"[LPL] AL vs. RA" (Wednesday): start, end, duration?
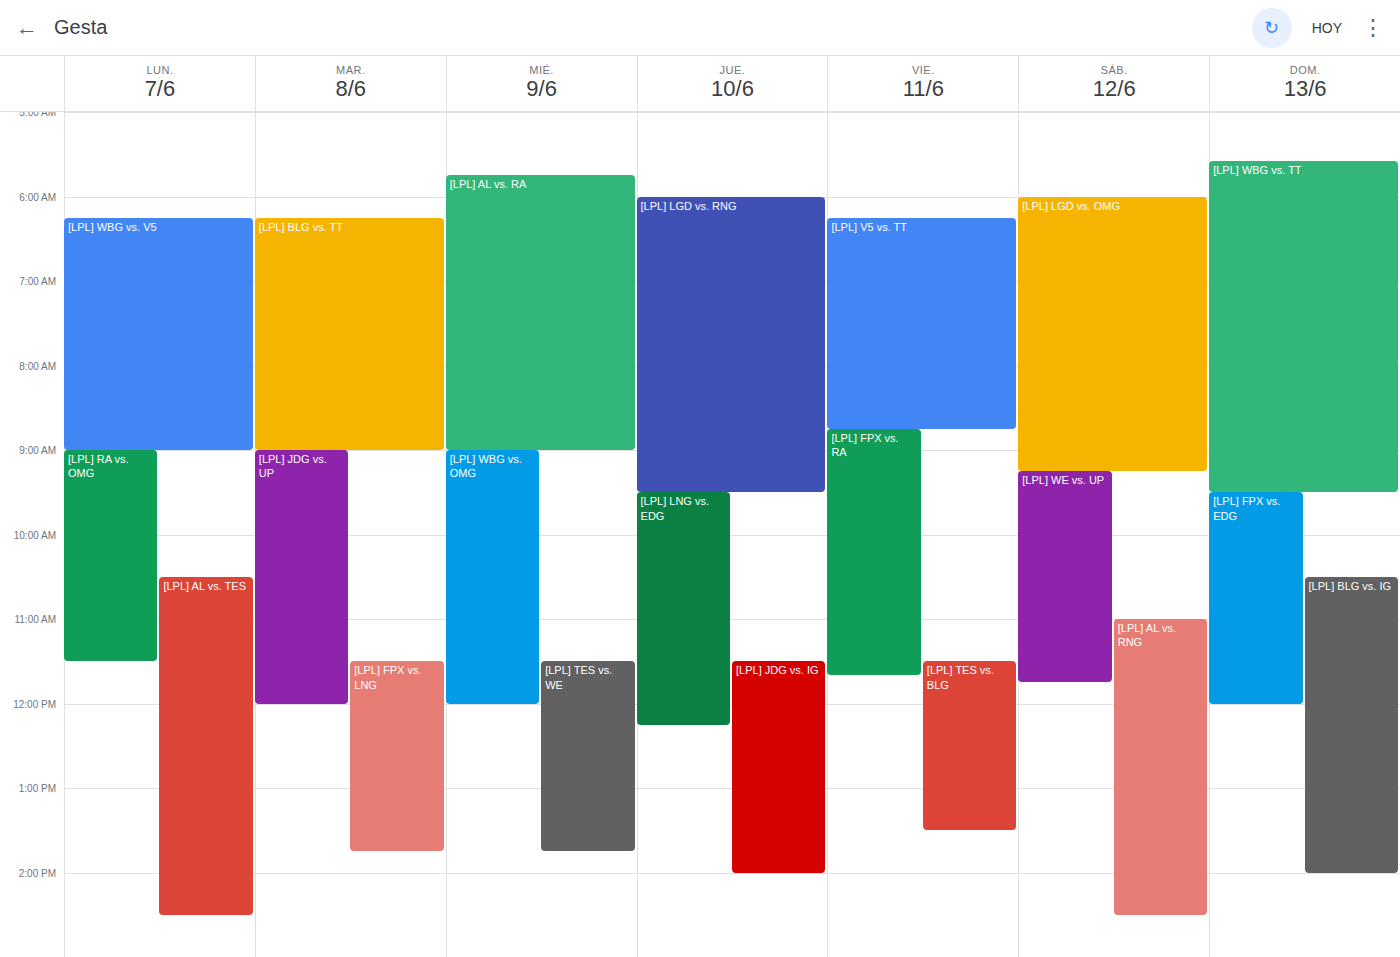
5:45 AM to 9:00 AM, 3 hours 15 minutes